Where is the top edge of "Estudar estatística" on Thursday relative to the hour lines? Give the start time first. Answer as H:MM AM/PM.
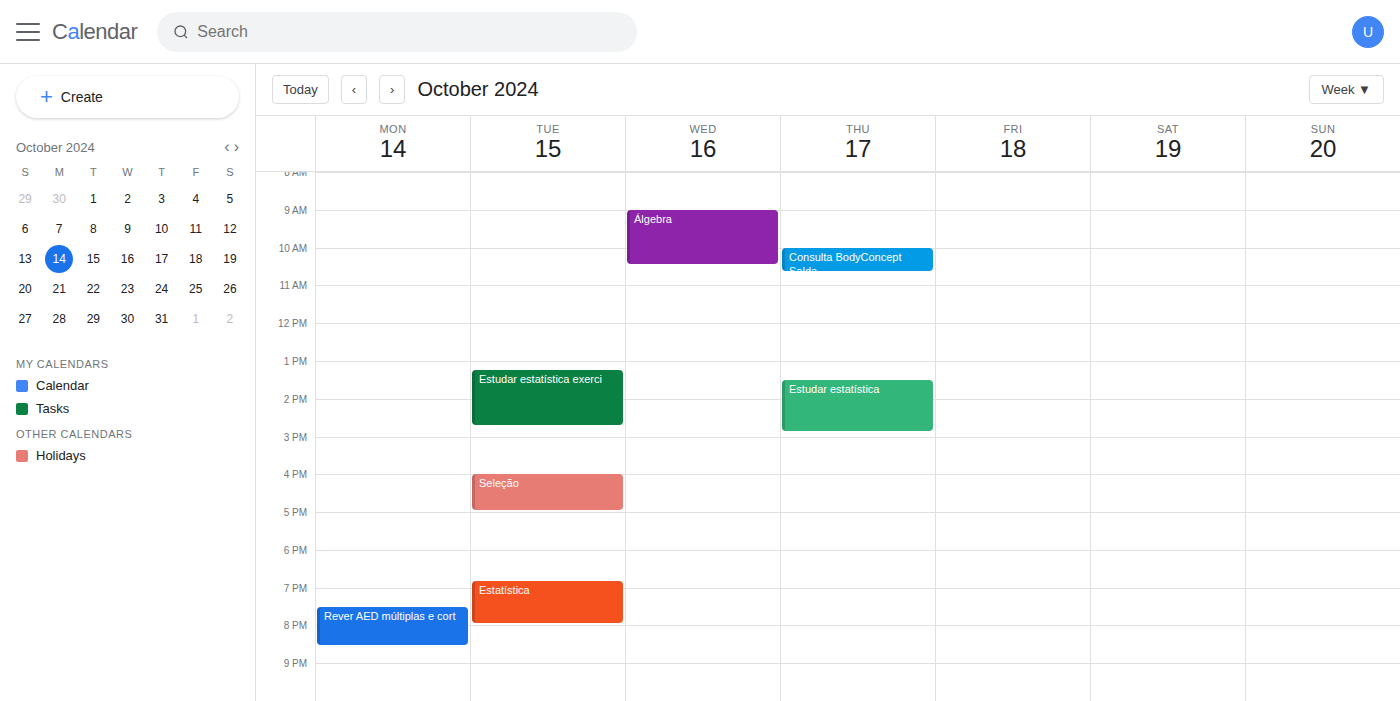
1:30 PM -- halfway between the 1 PM and 2 PM lines.